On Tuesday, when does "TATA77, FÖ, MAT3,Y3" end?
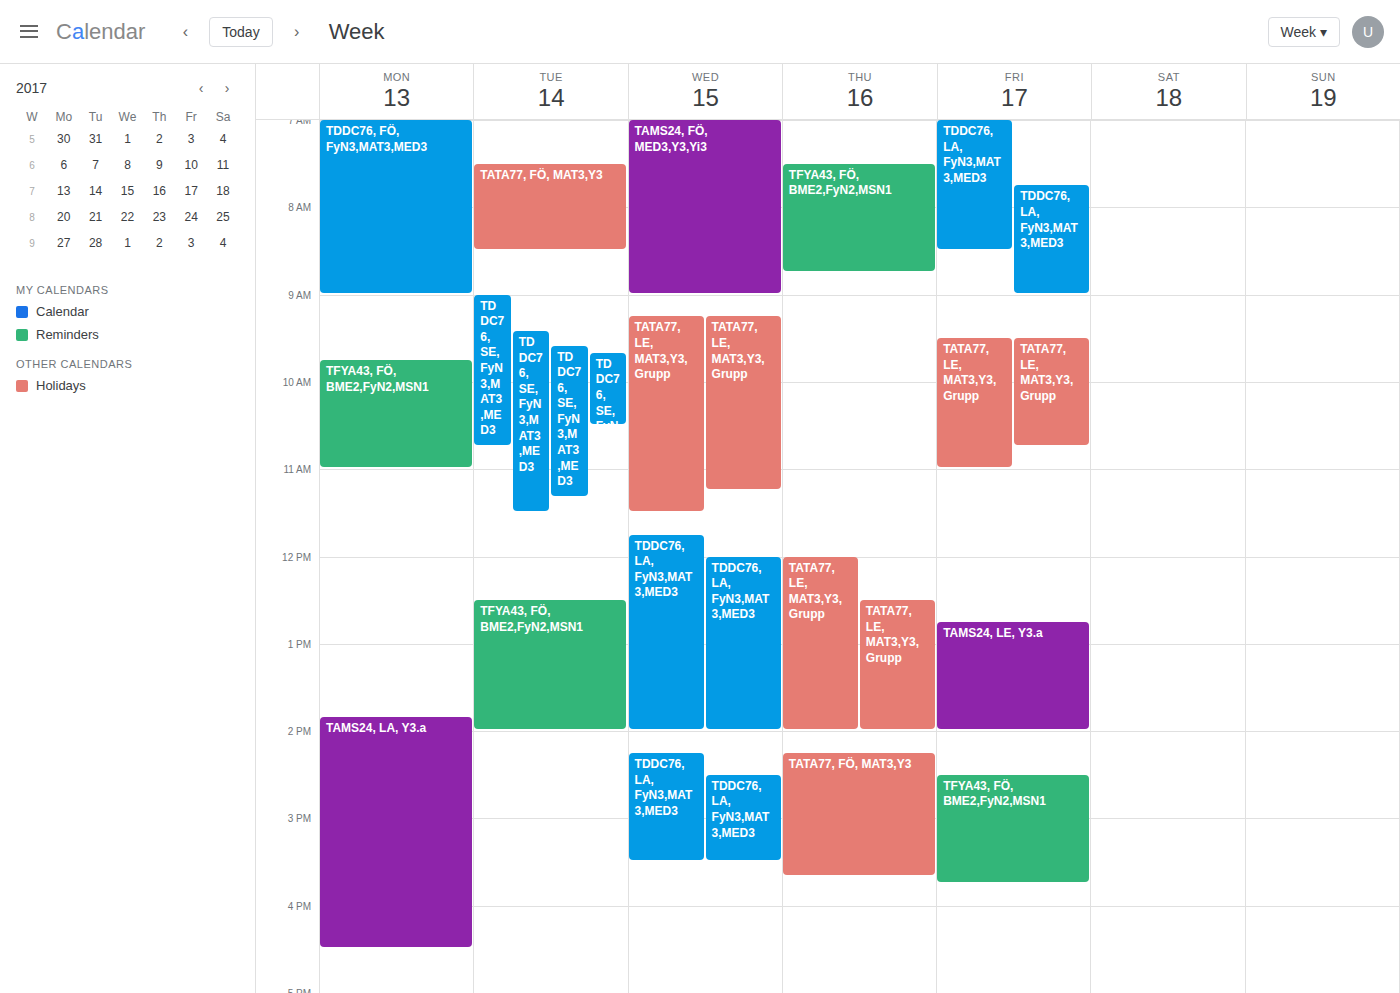
8:30 AM